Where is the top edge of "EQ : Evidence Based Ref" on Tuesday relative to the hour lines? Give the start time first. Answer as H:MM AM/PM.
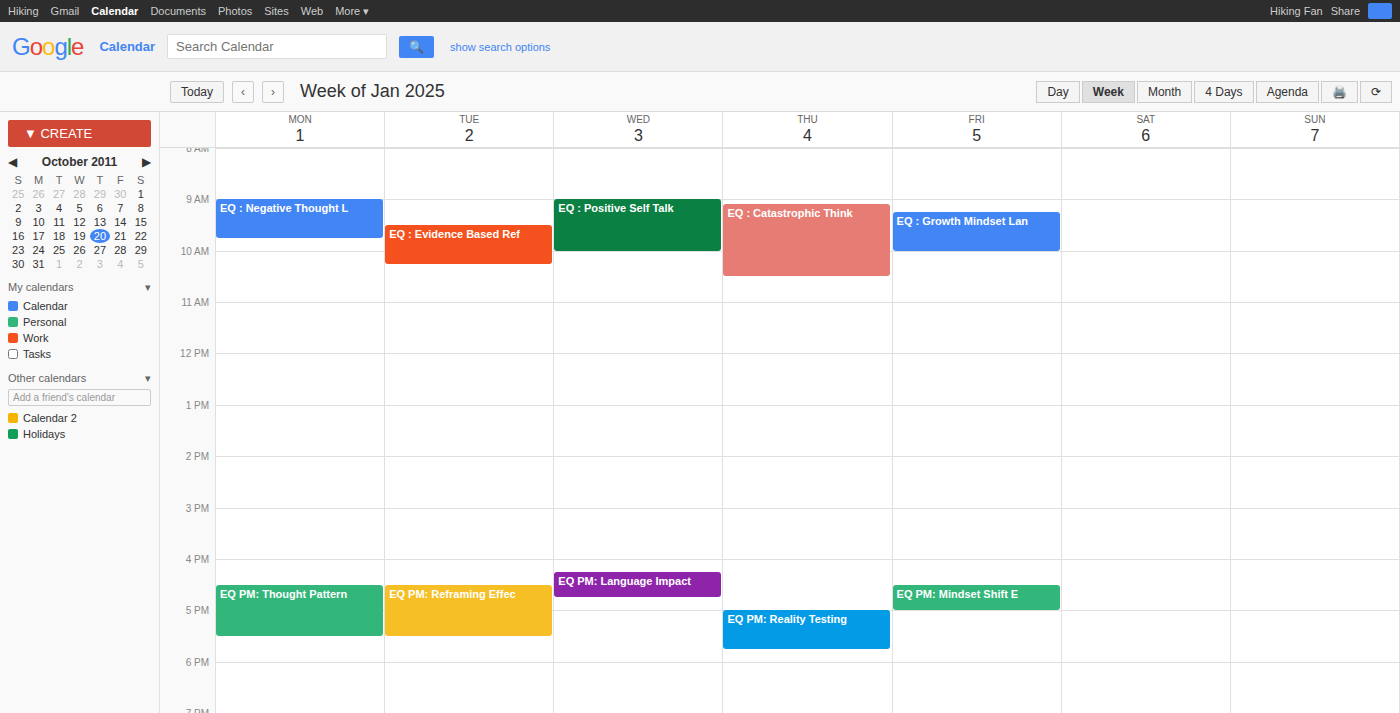
9:30 AM -- halfway between the 9 AM and 10 AM lines.